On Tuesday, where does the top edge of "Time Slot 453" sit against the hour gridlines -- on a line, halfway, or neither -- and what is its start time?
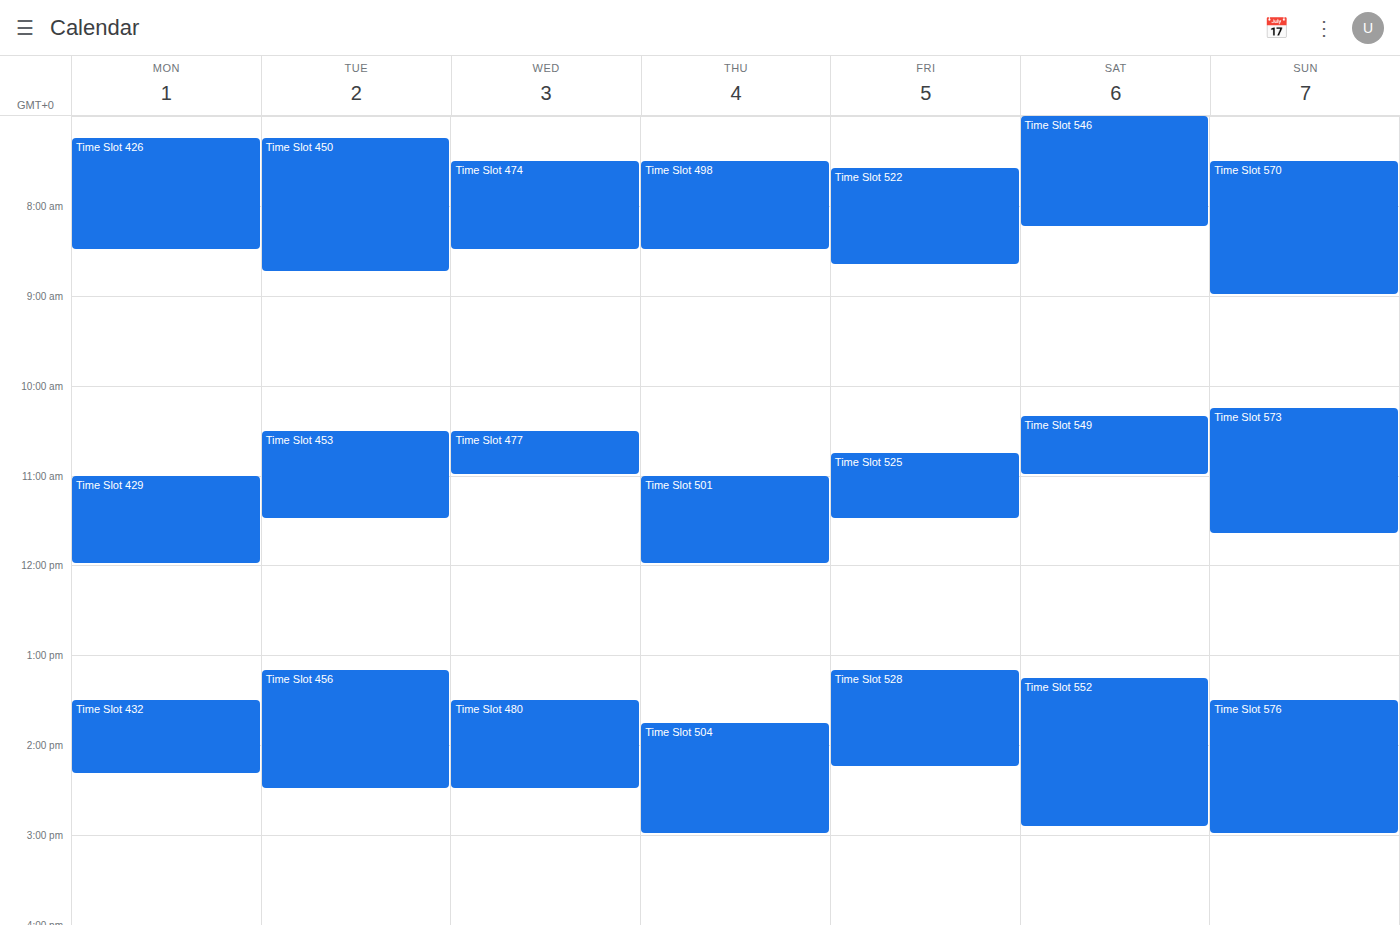
10:30 AM -- halfway between the 10 AM and 11 AM lines.